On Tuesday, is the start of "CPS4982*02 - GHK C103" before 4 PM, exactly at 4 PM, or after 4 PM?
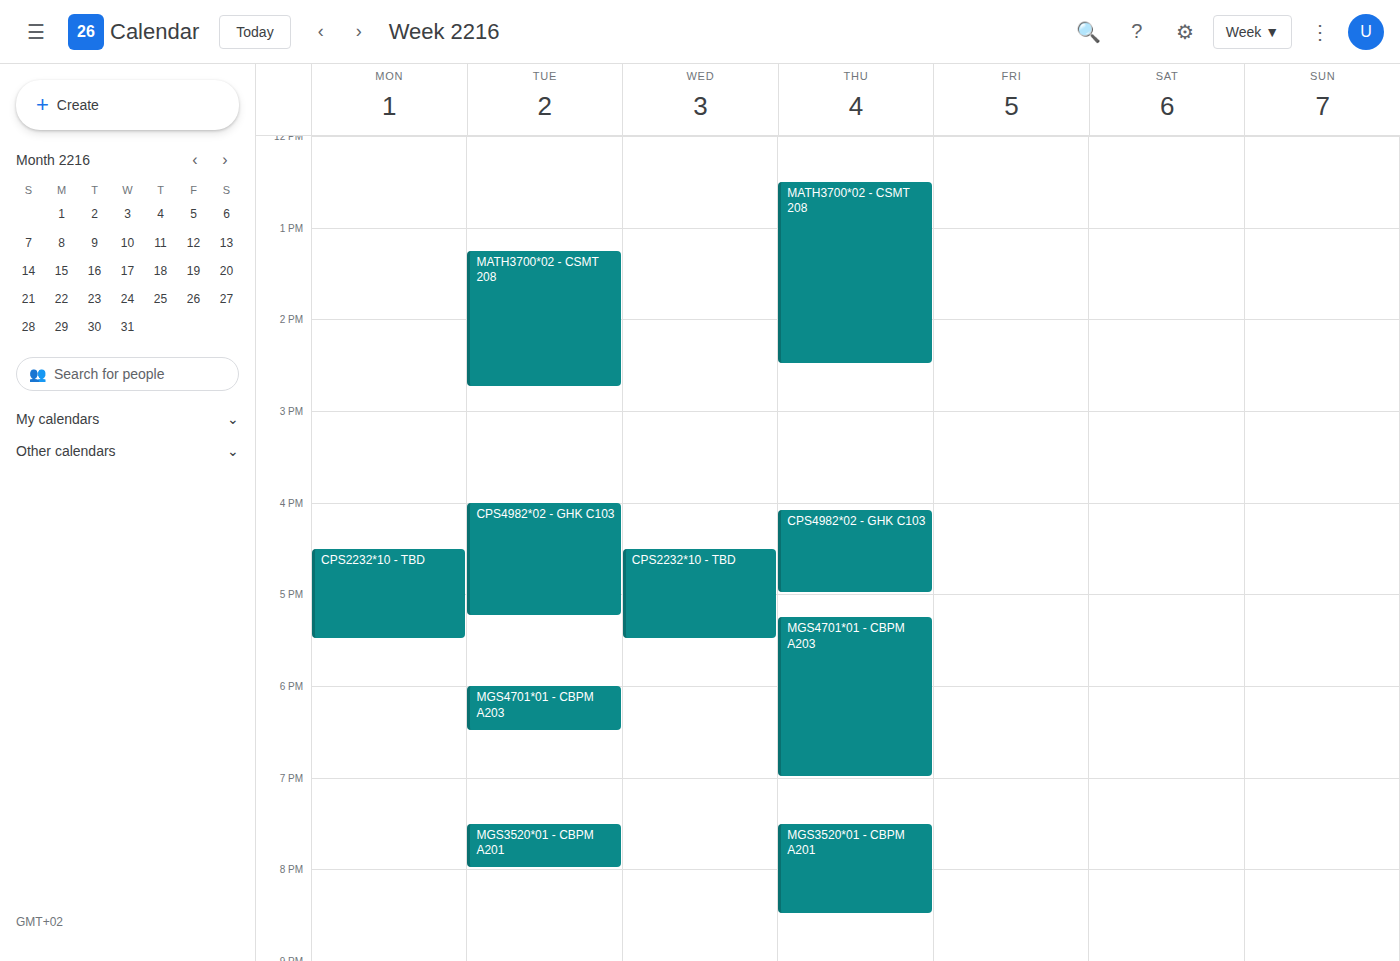
4:00 PM -- exactly at 4 PM, on the 4 PM line.